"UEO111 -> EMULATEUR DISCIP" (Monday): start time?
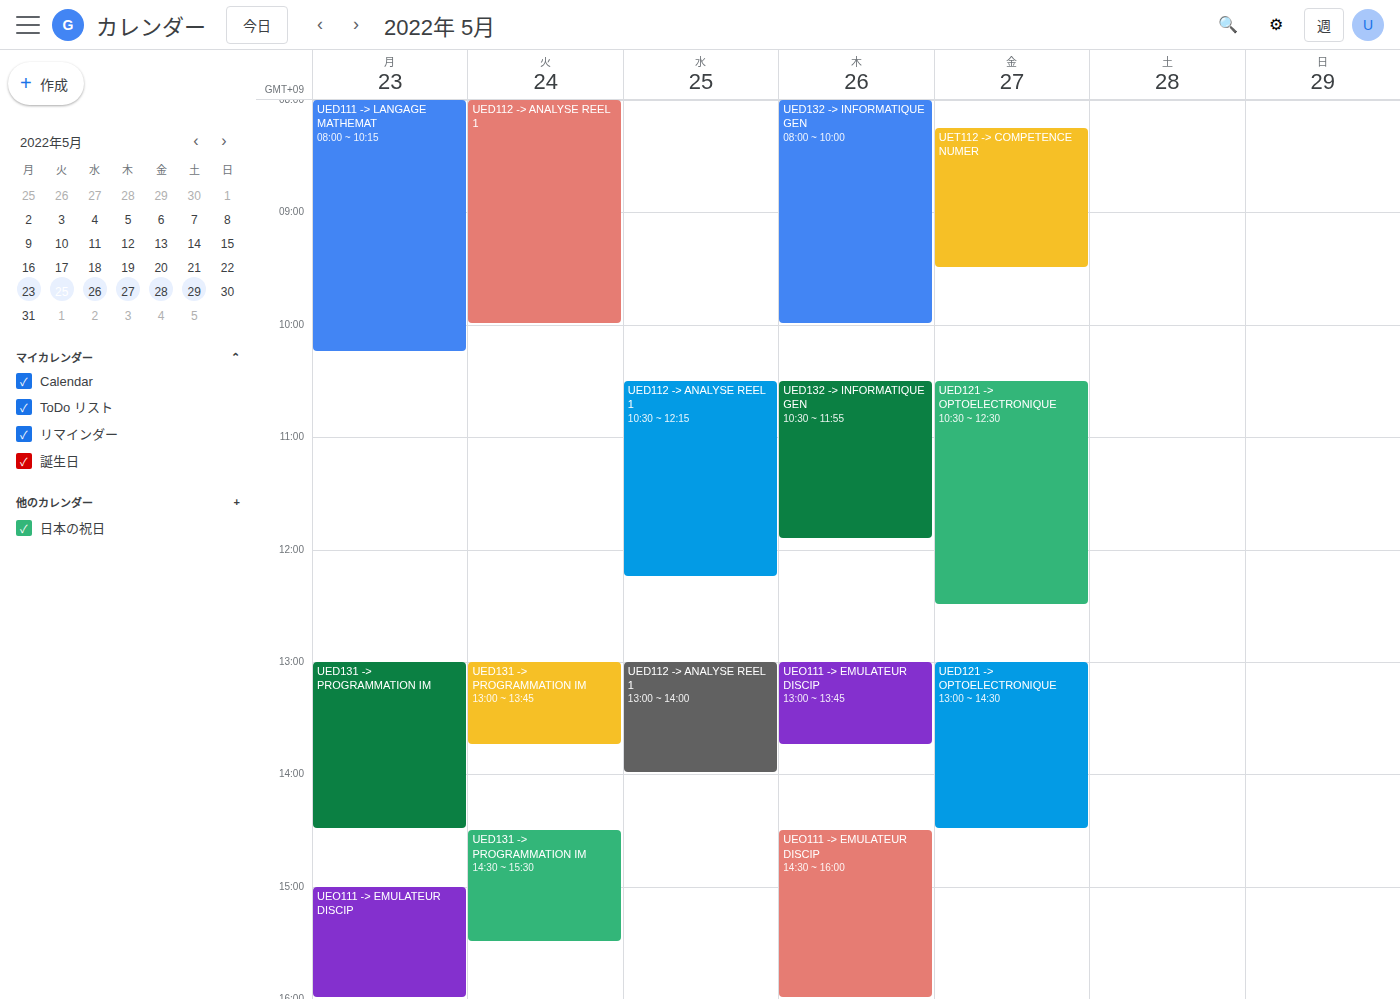
3:00 PM